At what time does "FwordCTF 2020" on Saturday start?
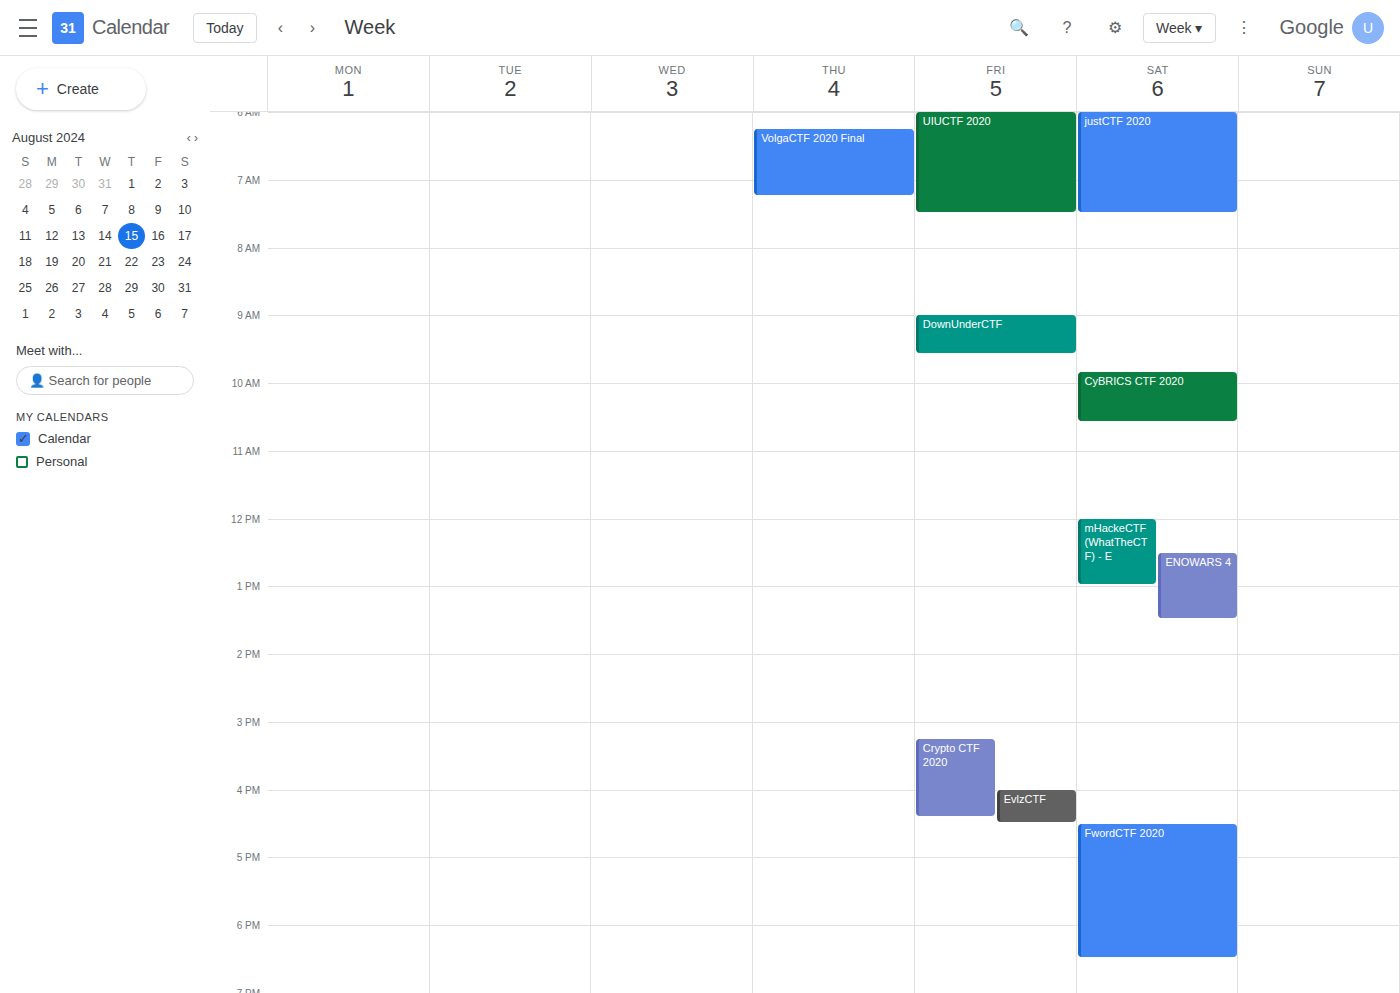
4:30 PM